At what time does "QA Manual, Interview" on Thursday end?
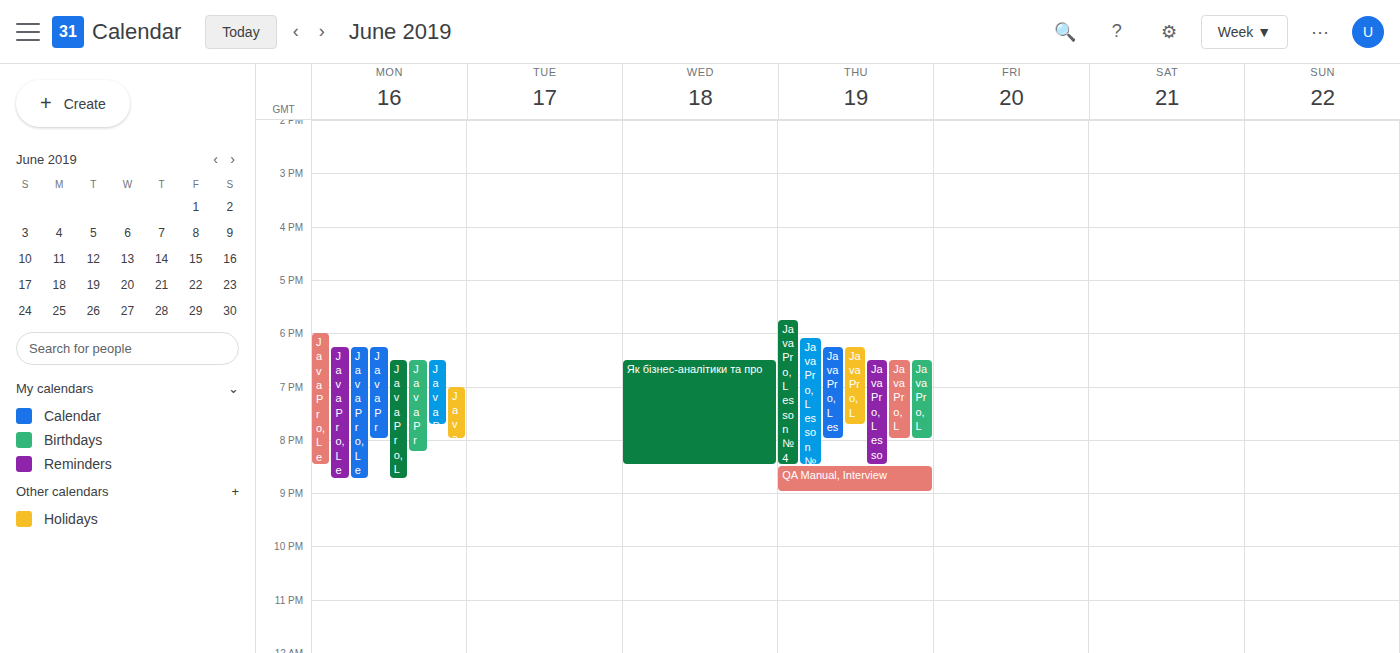
9:00 PM